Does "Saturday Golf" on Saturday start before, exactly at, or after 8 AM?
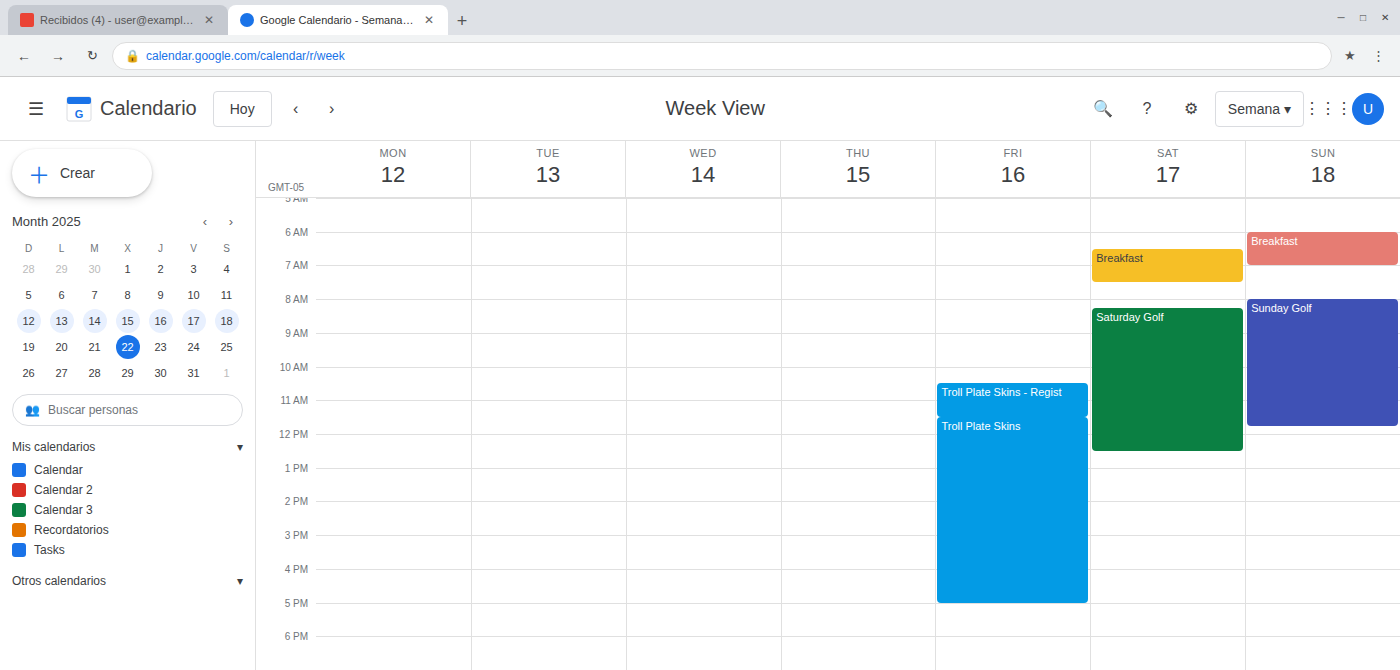
8:15 AM -- after 8 AM, 15 minutes below the 8 AM line.